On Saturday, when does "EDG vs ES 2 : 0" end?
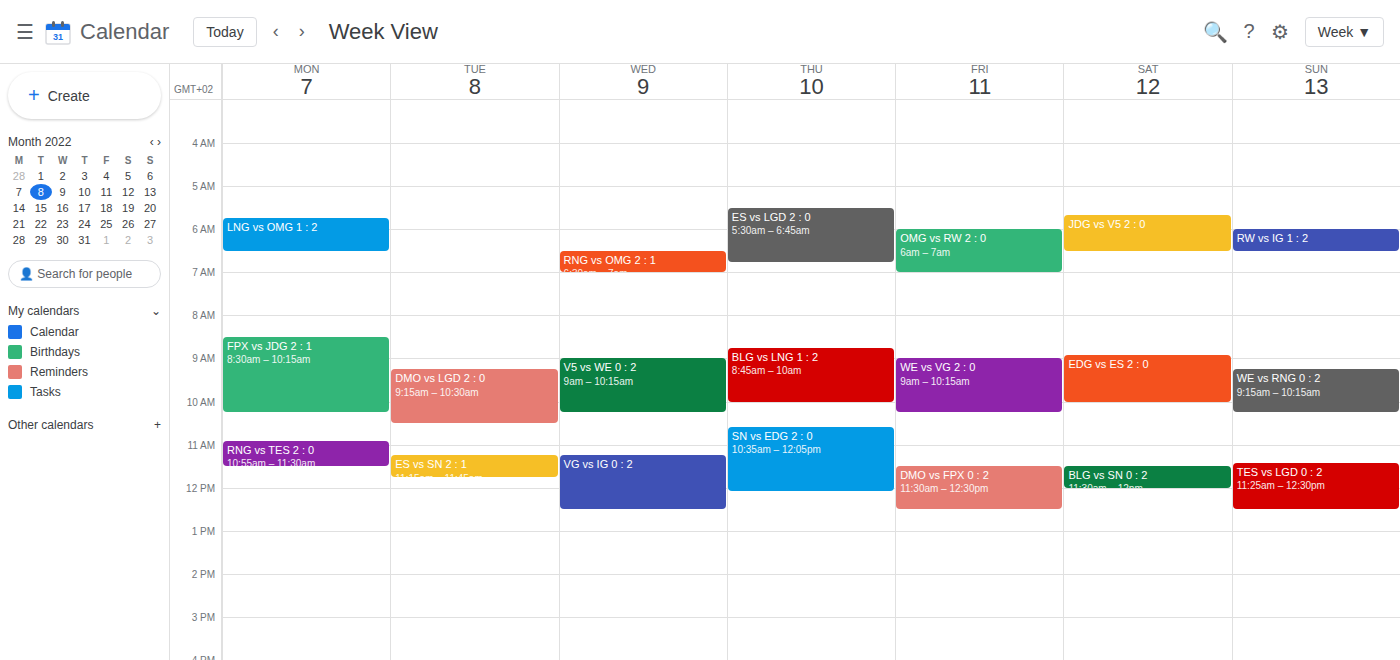
10:00 AM